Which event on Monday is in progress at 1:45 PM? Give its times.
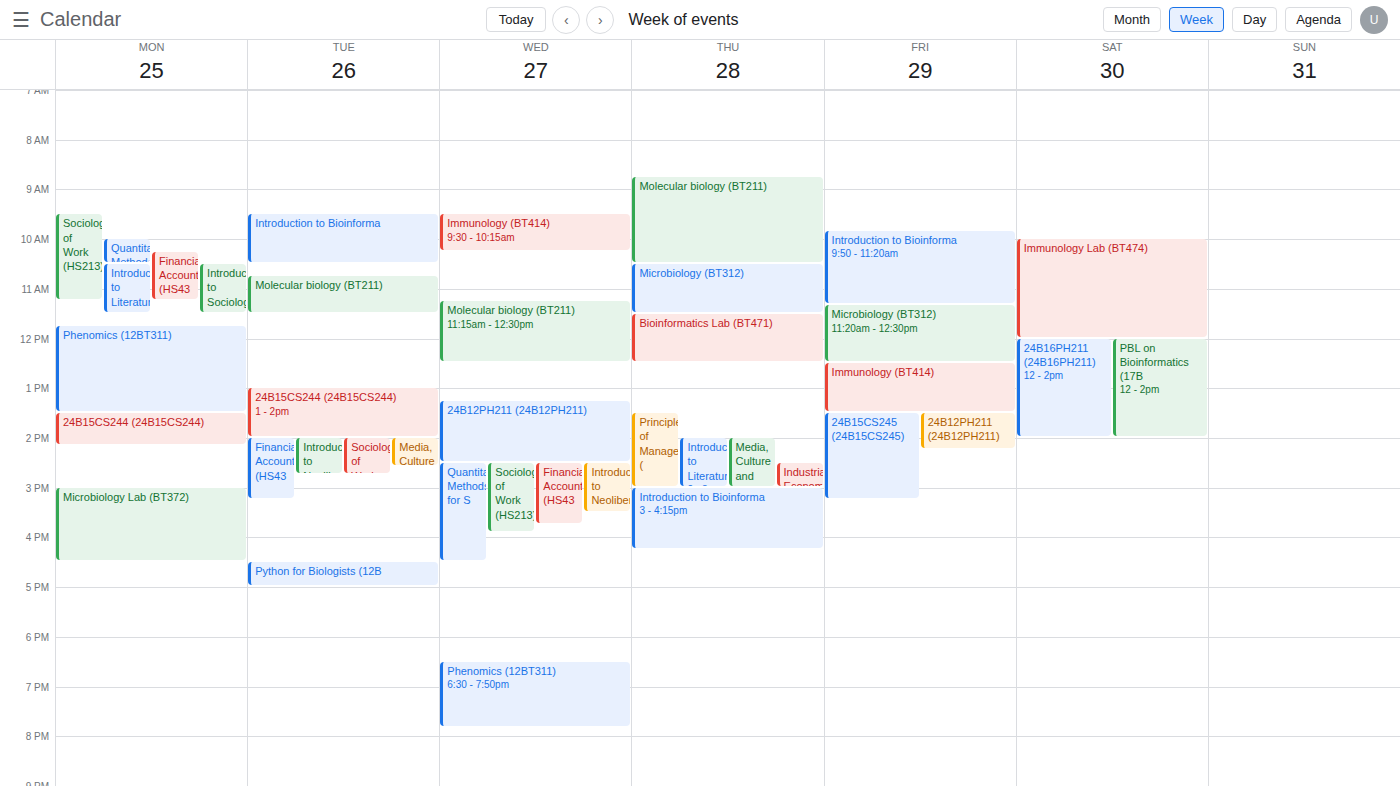
"24B15CS244 (24B15CS244)", 1:30 PM to 2:10 PM